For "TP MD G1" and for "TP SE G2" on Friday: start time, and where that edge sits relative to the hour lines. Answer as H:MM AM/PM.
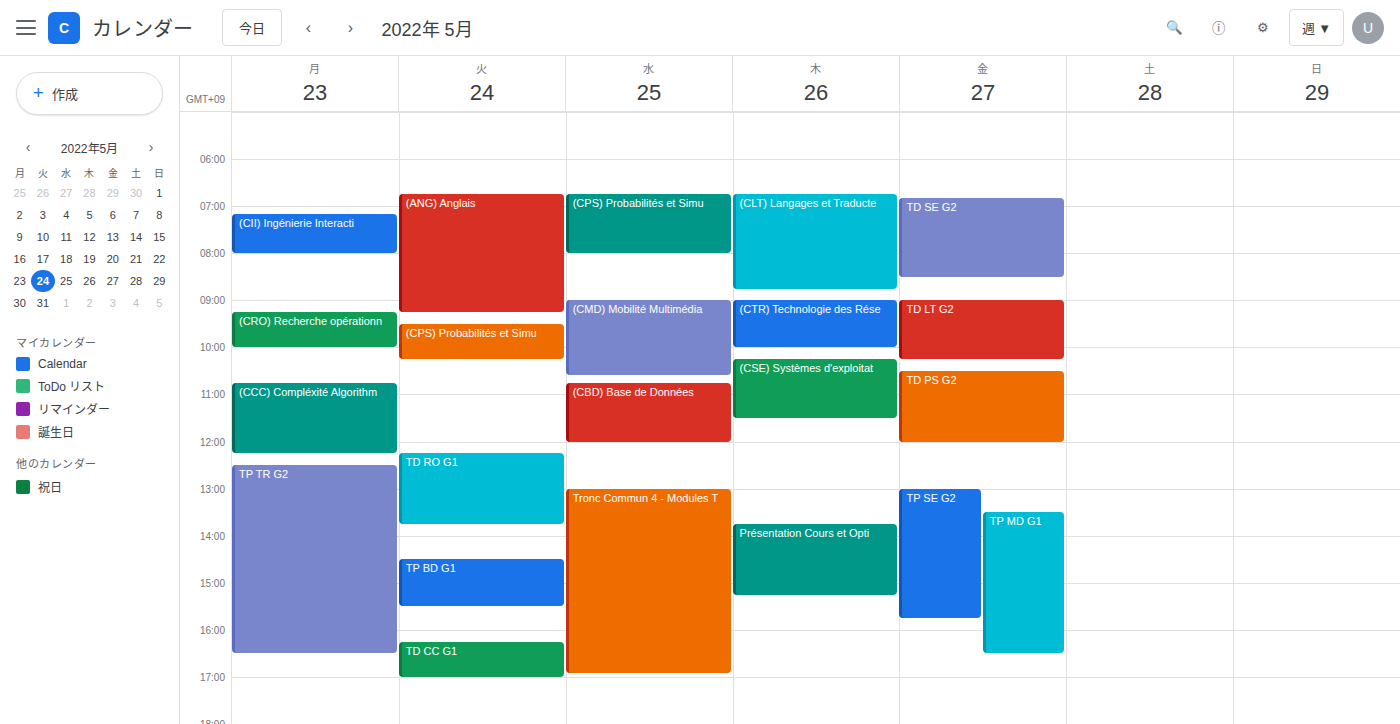
"TP MD G1": 1:30 PM, halfway between the 1 PM and 2 PM lines. "TP SE G2": 1:00 PM, exactly on the 1 PM line.